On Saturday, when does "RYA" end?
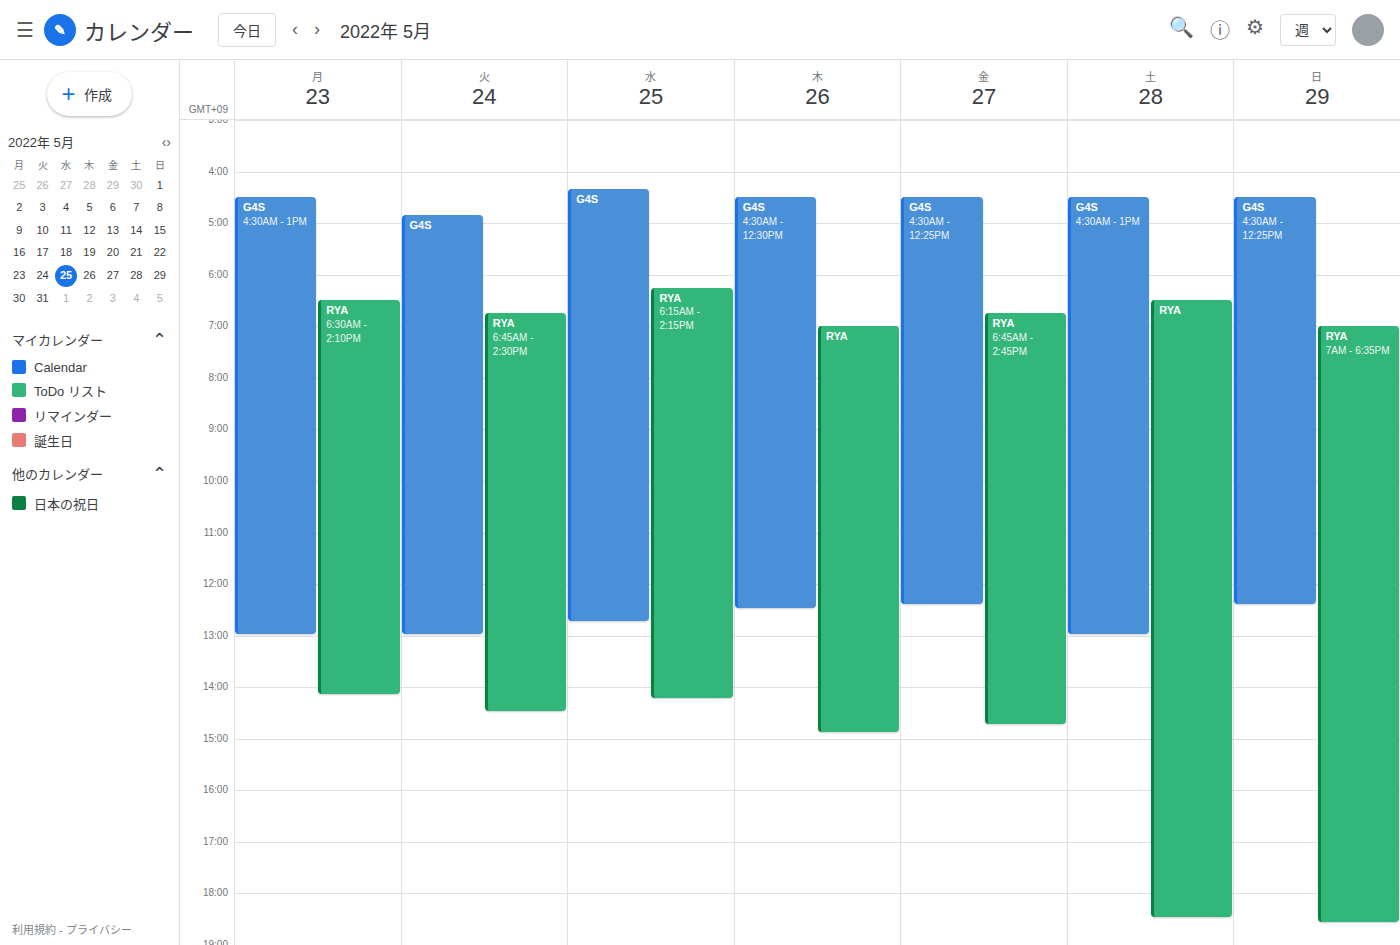
18:30